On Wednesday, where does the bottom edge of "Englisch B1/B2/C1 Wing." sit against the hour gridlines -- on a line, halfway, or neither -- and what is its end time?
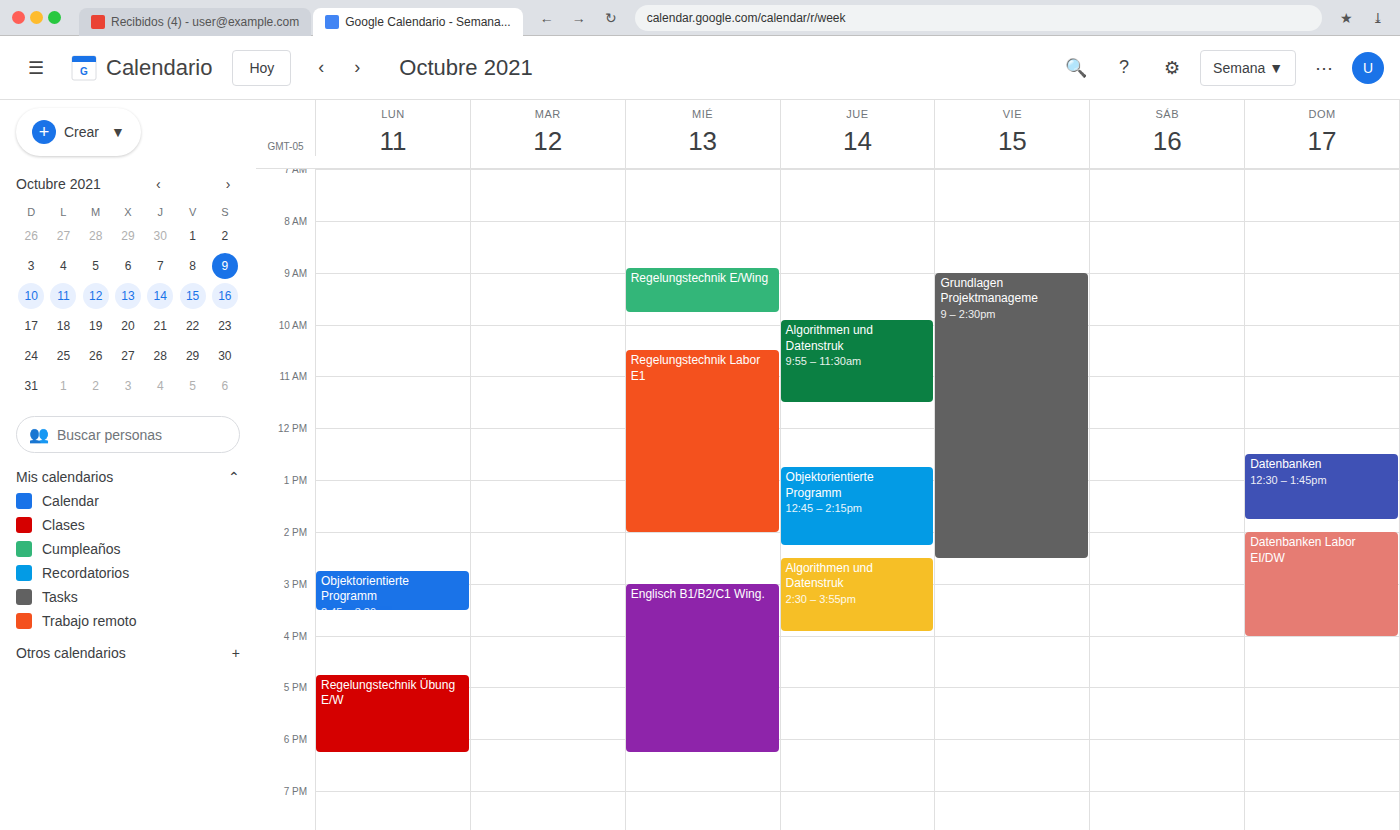
18:15 -- neither: a quarter of the way from the 18:00 line to the 19:00 line.